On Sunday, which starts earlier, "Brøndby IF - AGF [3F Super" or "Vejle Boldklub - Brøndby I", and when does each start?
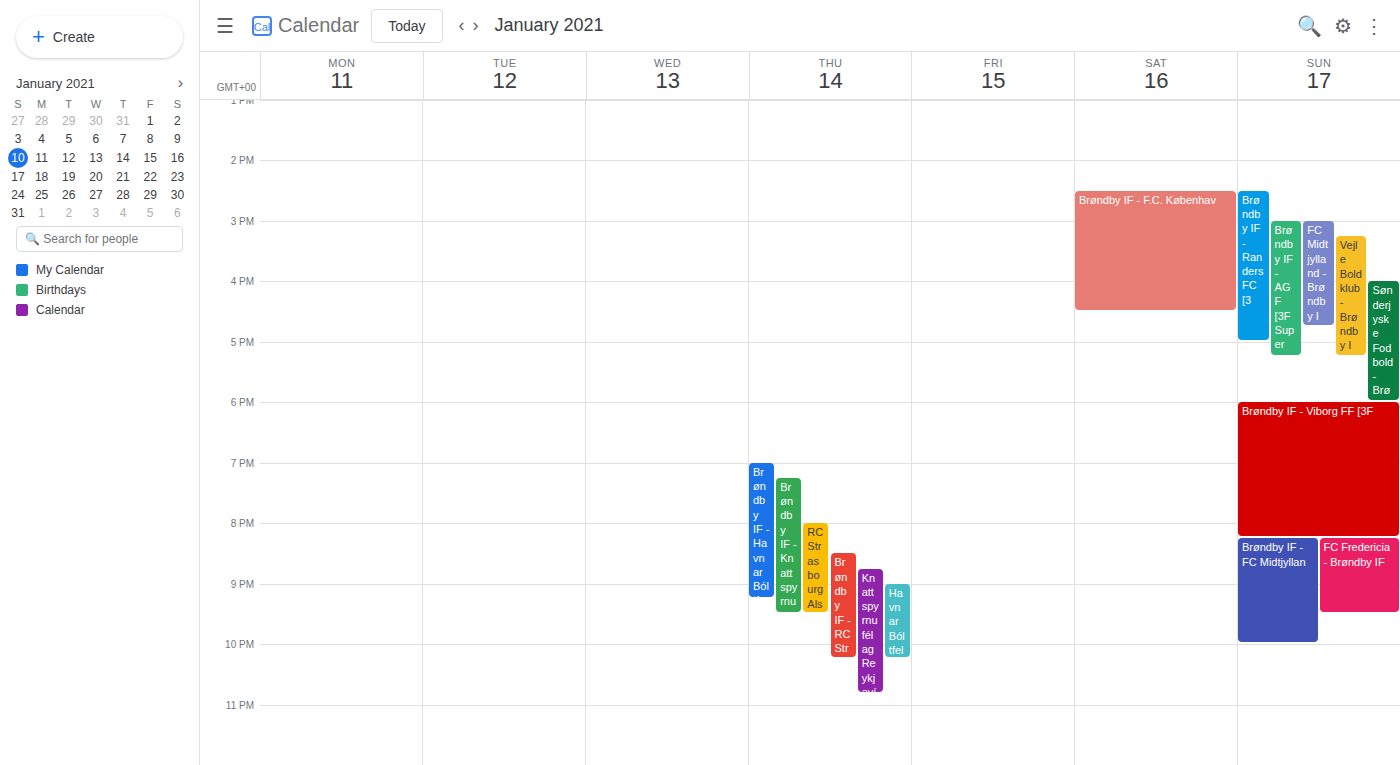
"Brøndby IF - AGF [3F Super" 3:00 PM; "Vejle Boldklub - Brøndby I" 3:15 PM.